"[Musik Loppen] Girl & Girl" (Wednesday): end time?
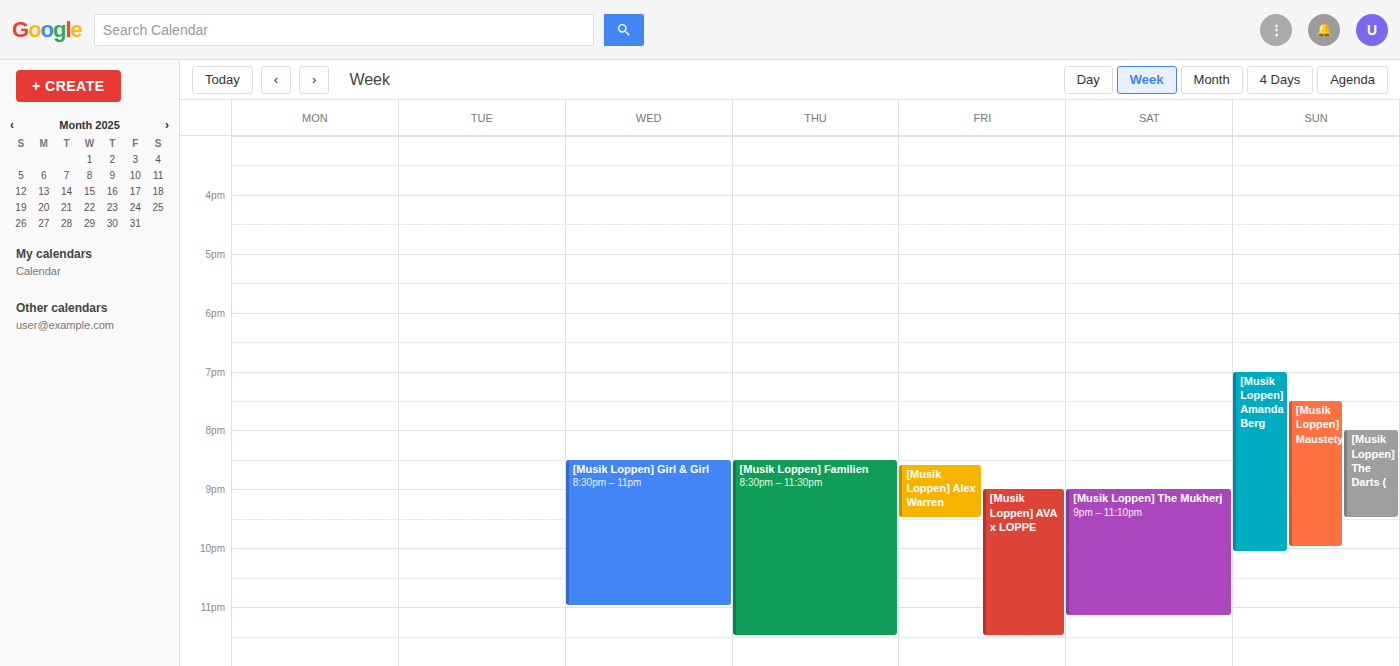
11:00 PM